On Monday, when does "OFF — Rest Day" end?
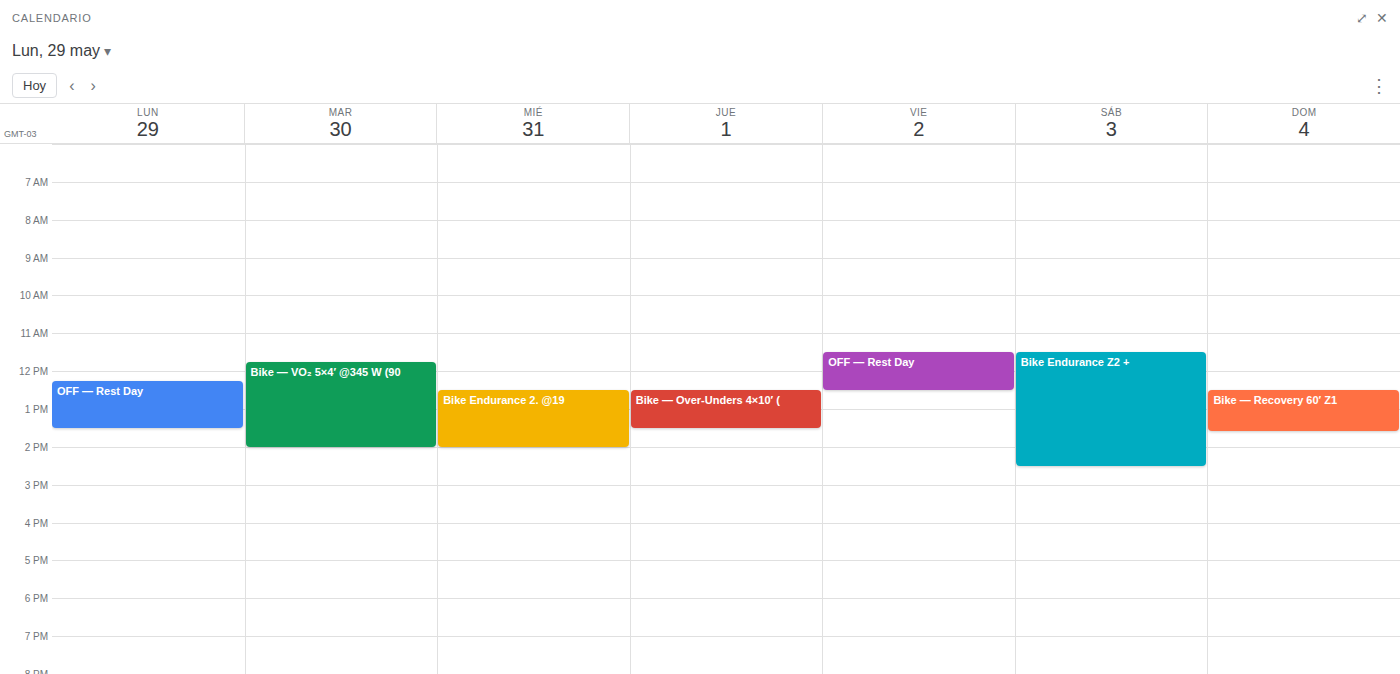
1:30 PM